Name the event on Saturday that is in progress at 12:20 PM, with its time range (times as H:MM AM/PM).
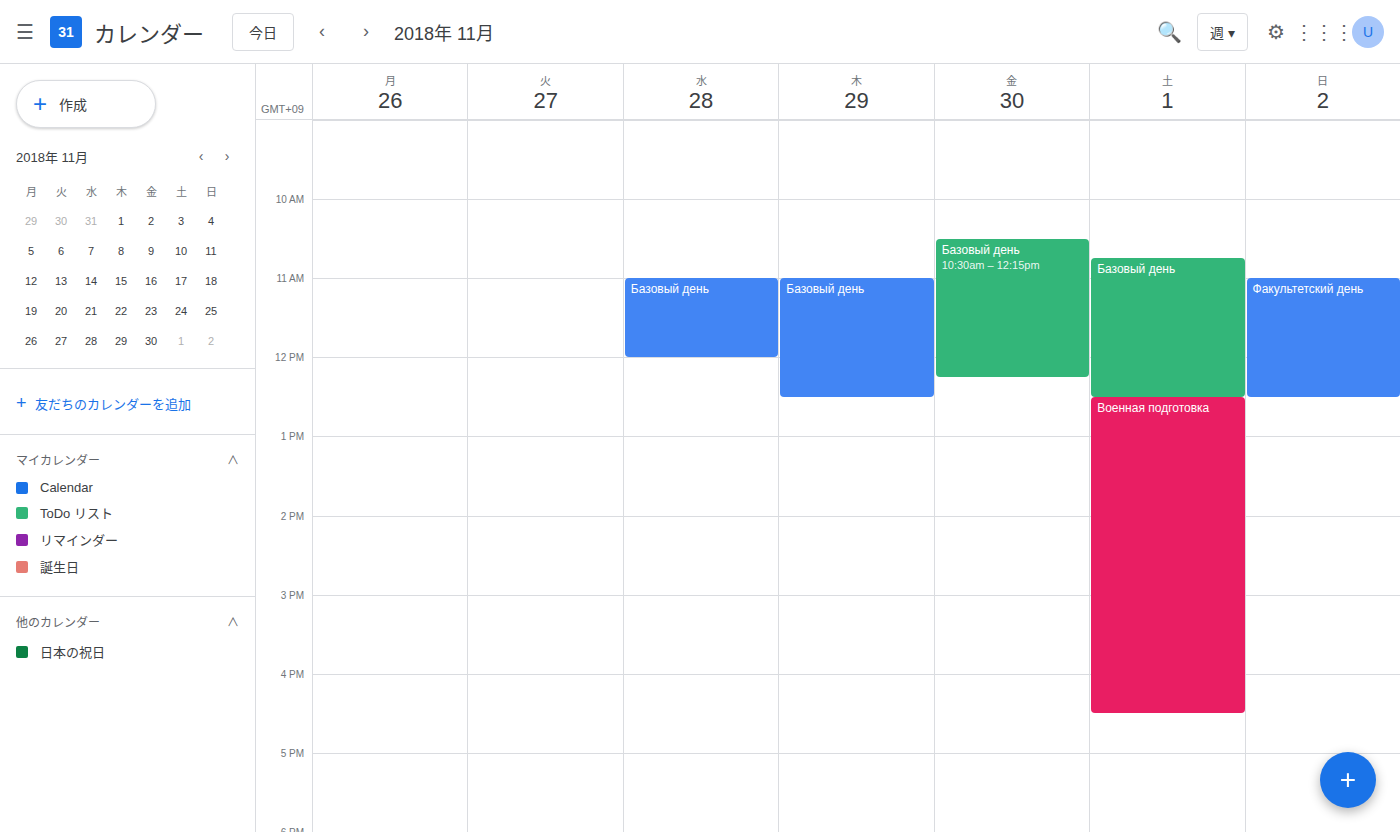
"Базовый день", 10:45 AM to 12:30 PM